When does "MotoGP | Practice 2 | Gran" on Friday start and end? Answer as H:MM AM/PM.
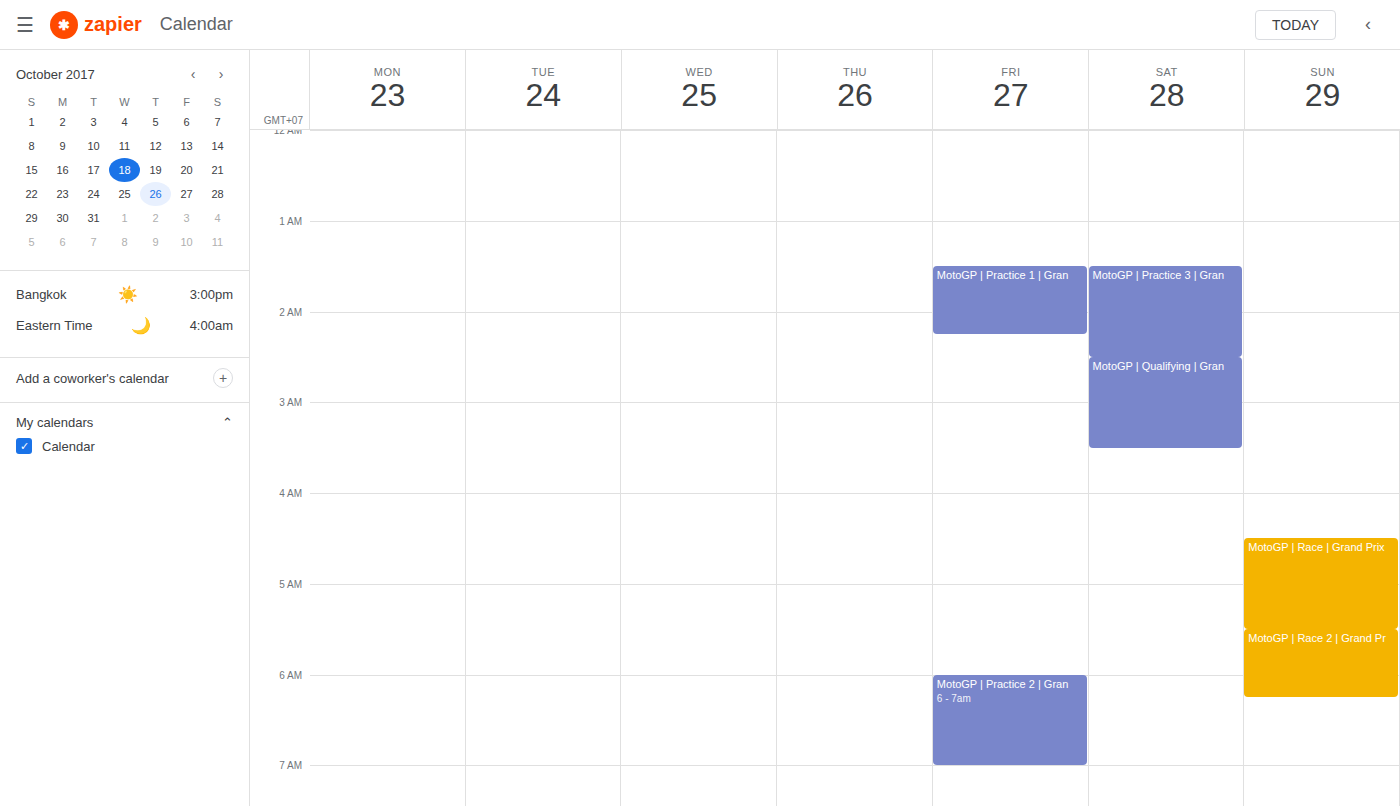
6:00 AM to 7:00 AM